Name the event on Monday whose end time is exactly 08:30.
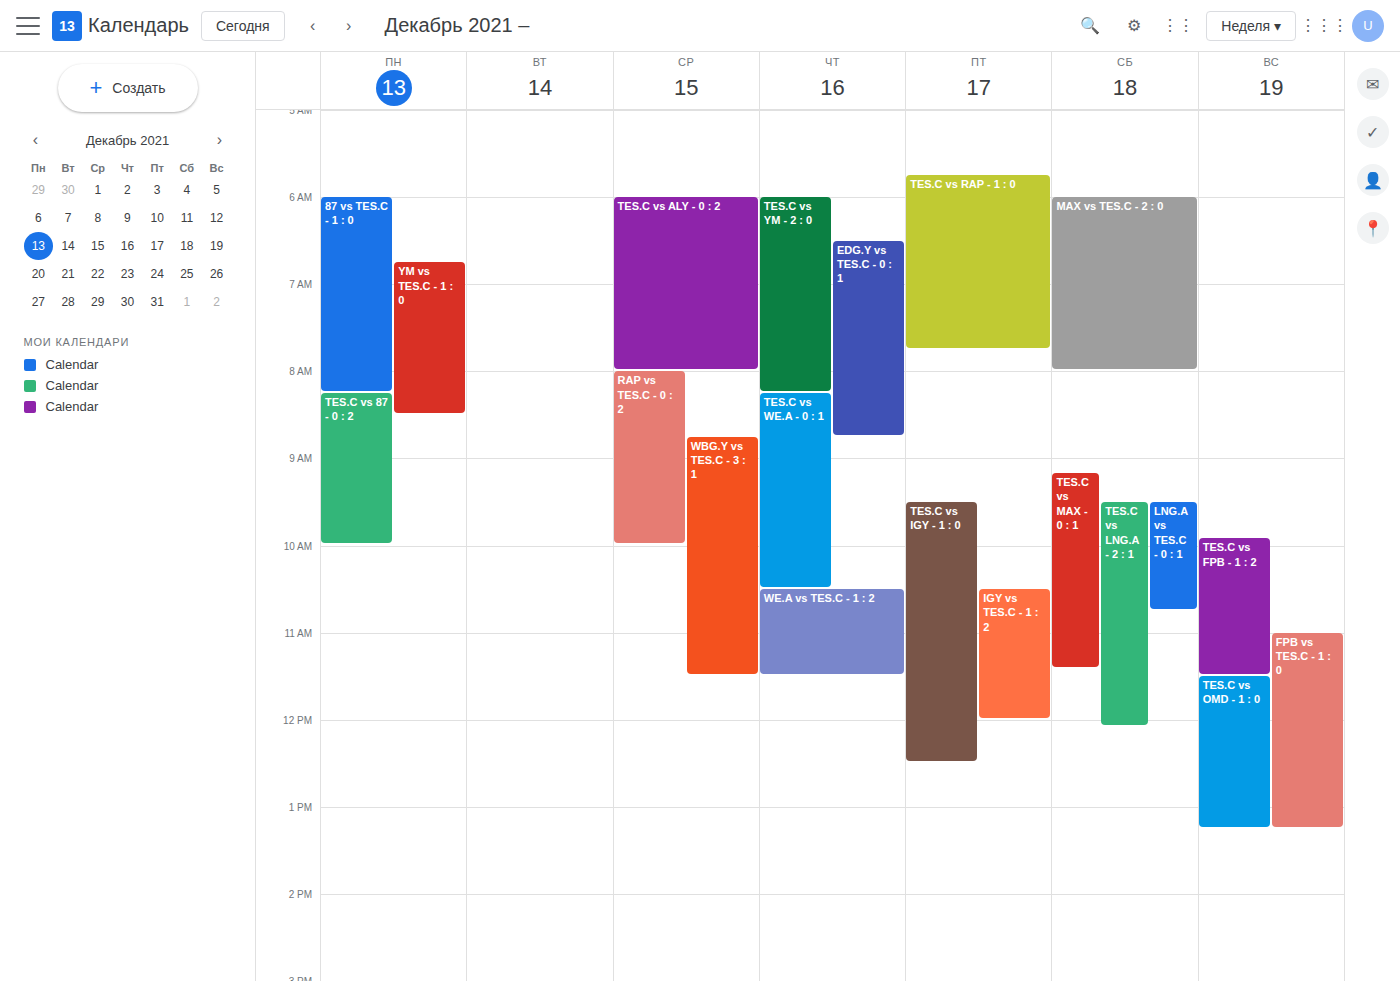
"YM vs TES.C - 1 : 0"